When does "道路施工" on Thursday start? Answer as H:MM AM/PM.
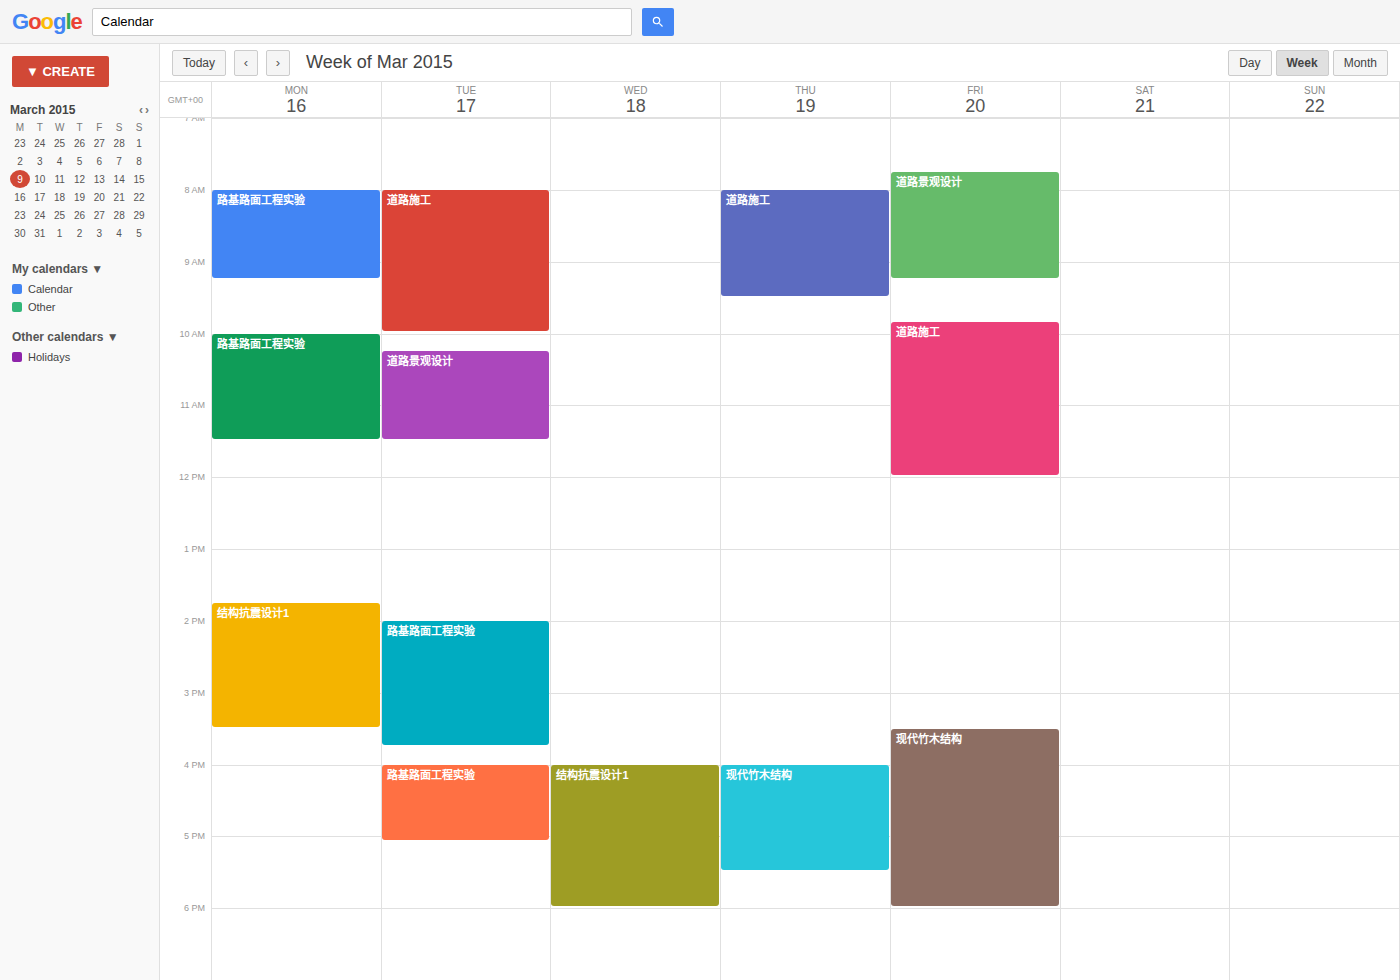
8:00 AM